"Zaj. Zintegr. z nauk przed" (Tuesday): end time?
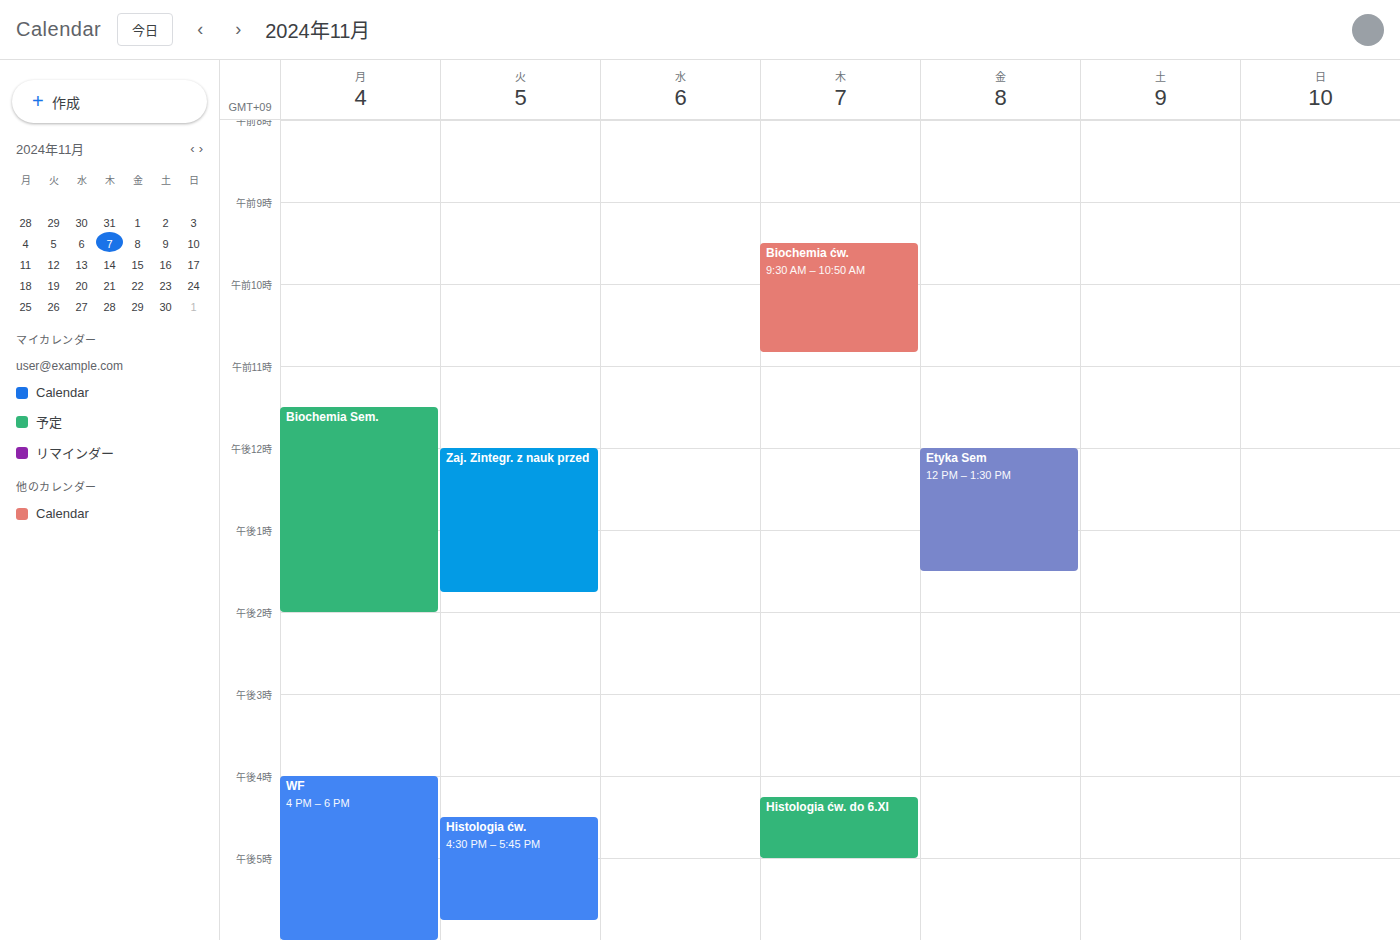
13:45